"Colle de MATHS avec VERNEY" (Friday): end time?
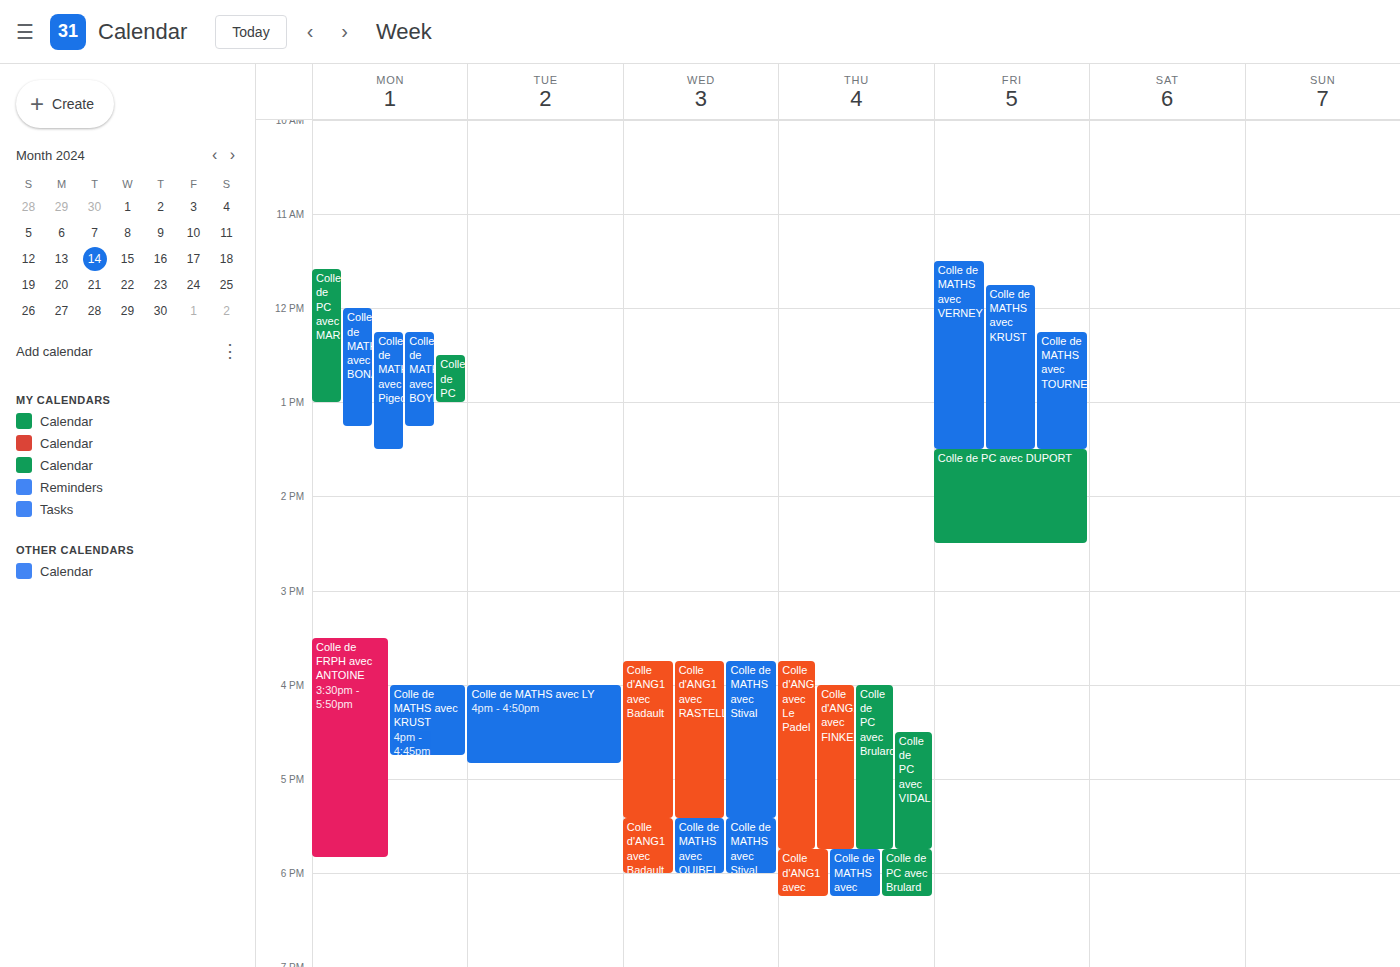
1:30 PM